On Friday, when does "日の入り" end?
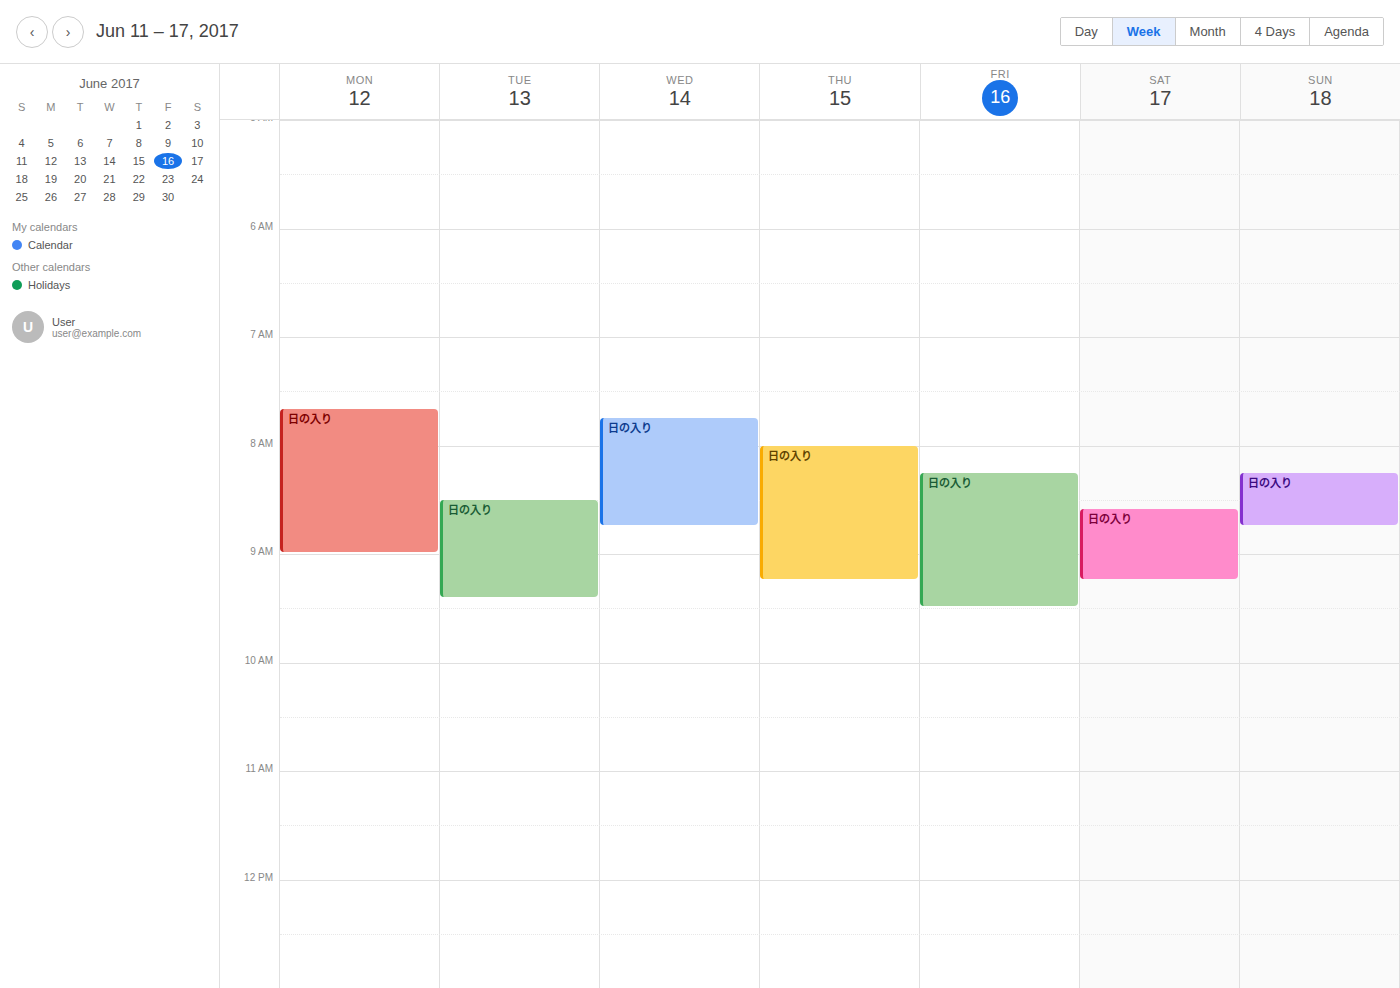
9:30 AM